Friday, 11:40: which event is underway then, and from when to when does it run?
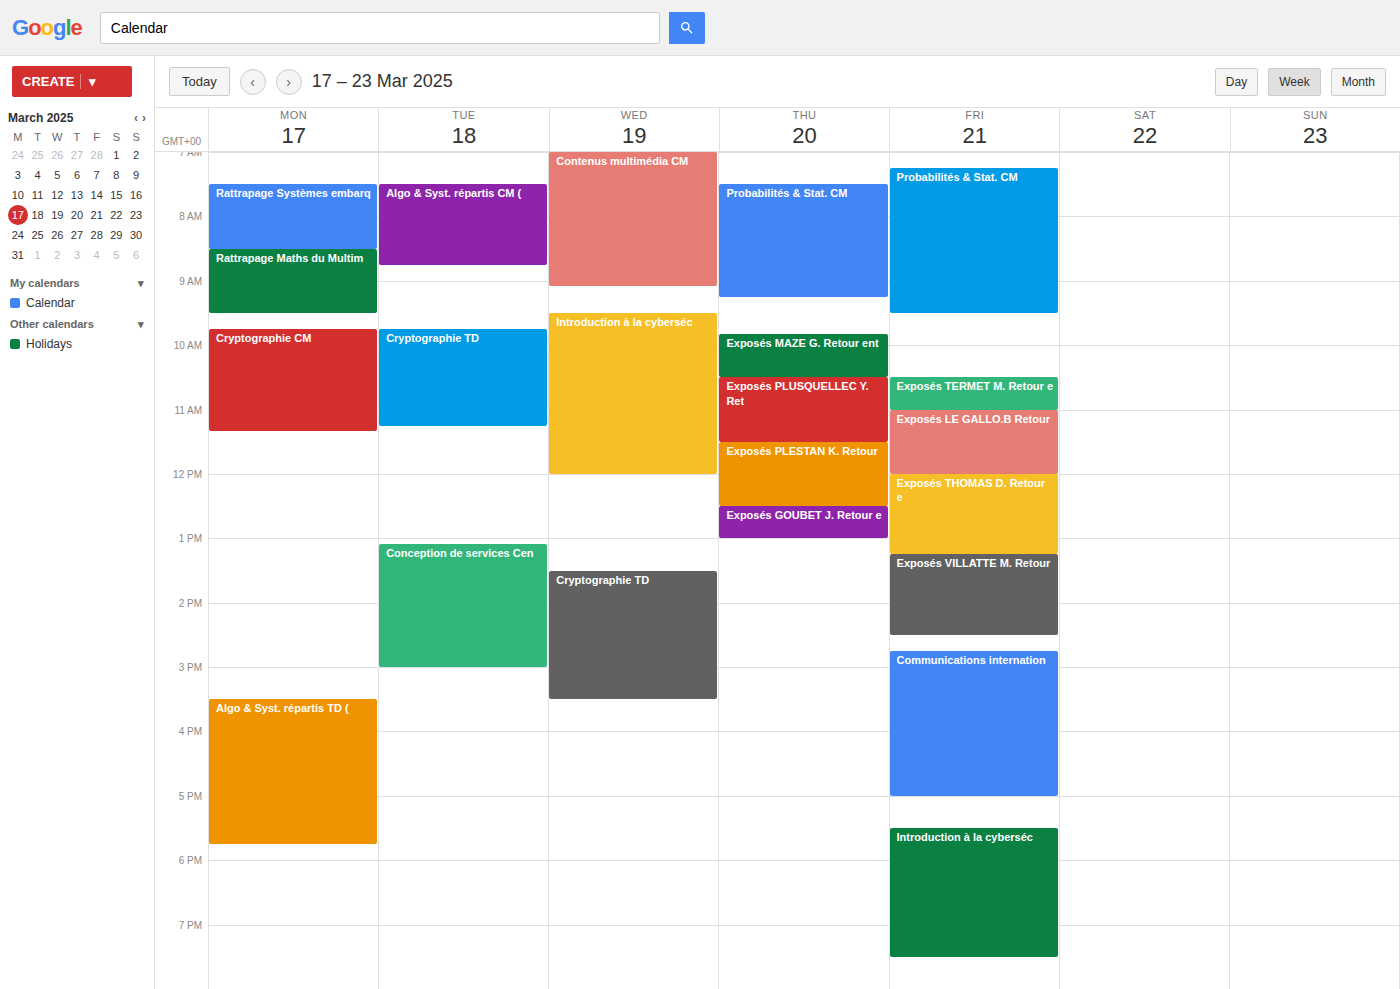
"Exposés LE GALLO.B Retour", 11:00 to 12:00